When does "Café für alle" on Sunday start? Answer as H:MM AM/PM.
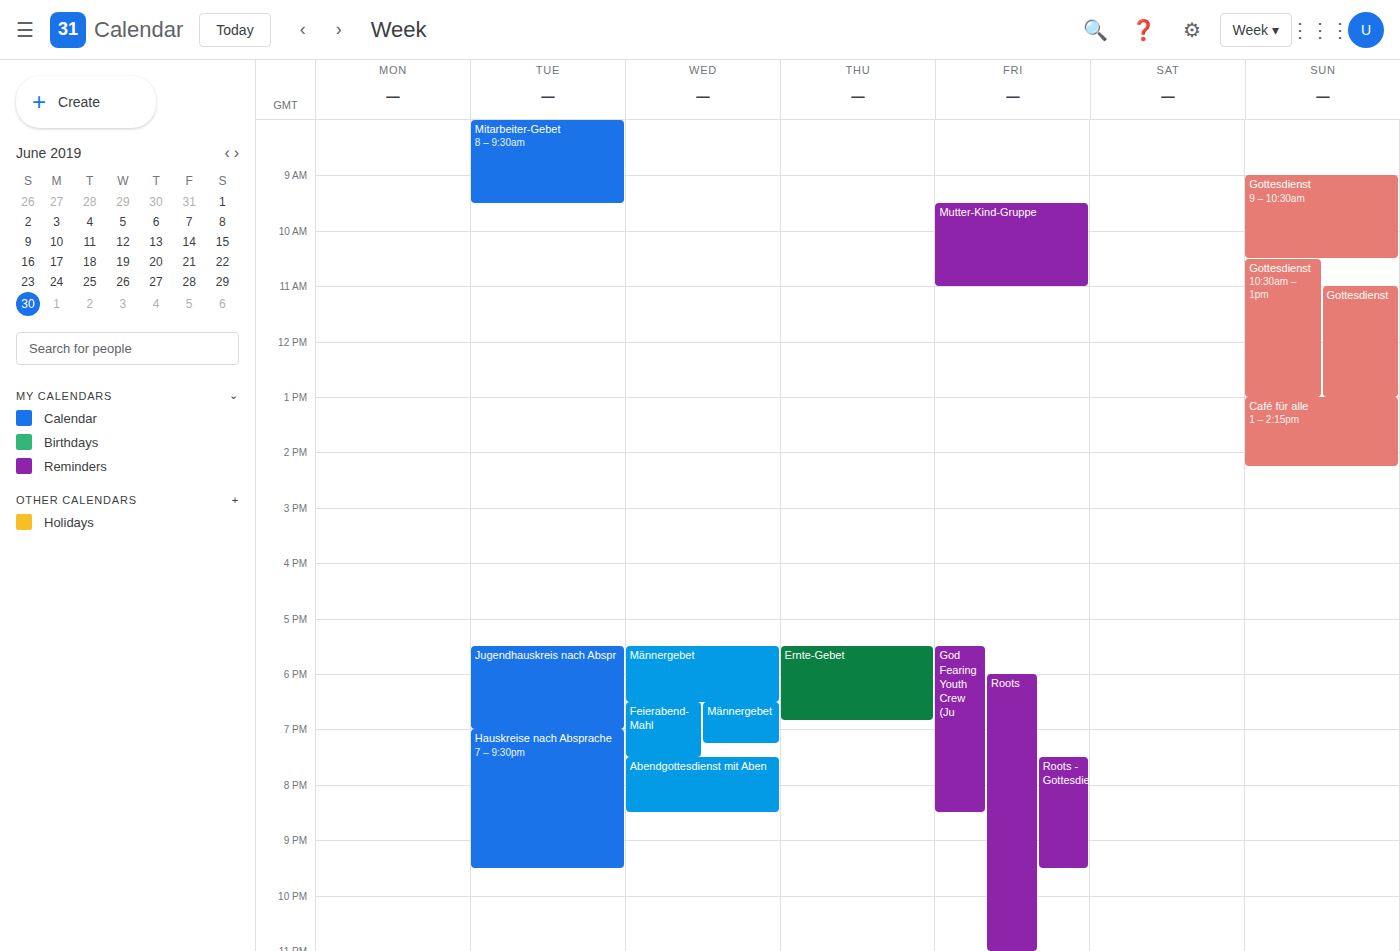
1:00 PM